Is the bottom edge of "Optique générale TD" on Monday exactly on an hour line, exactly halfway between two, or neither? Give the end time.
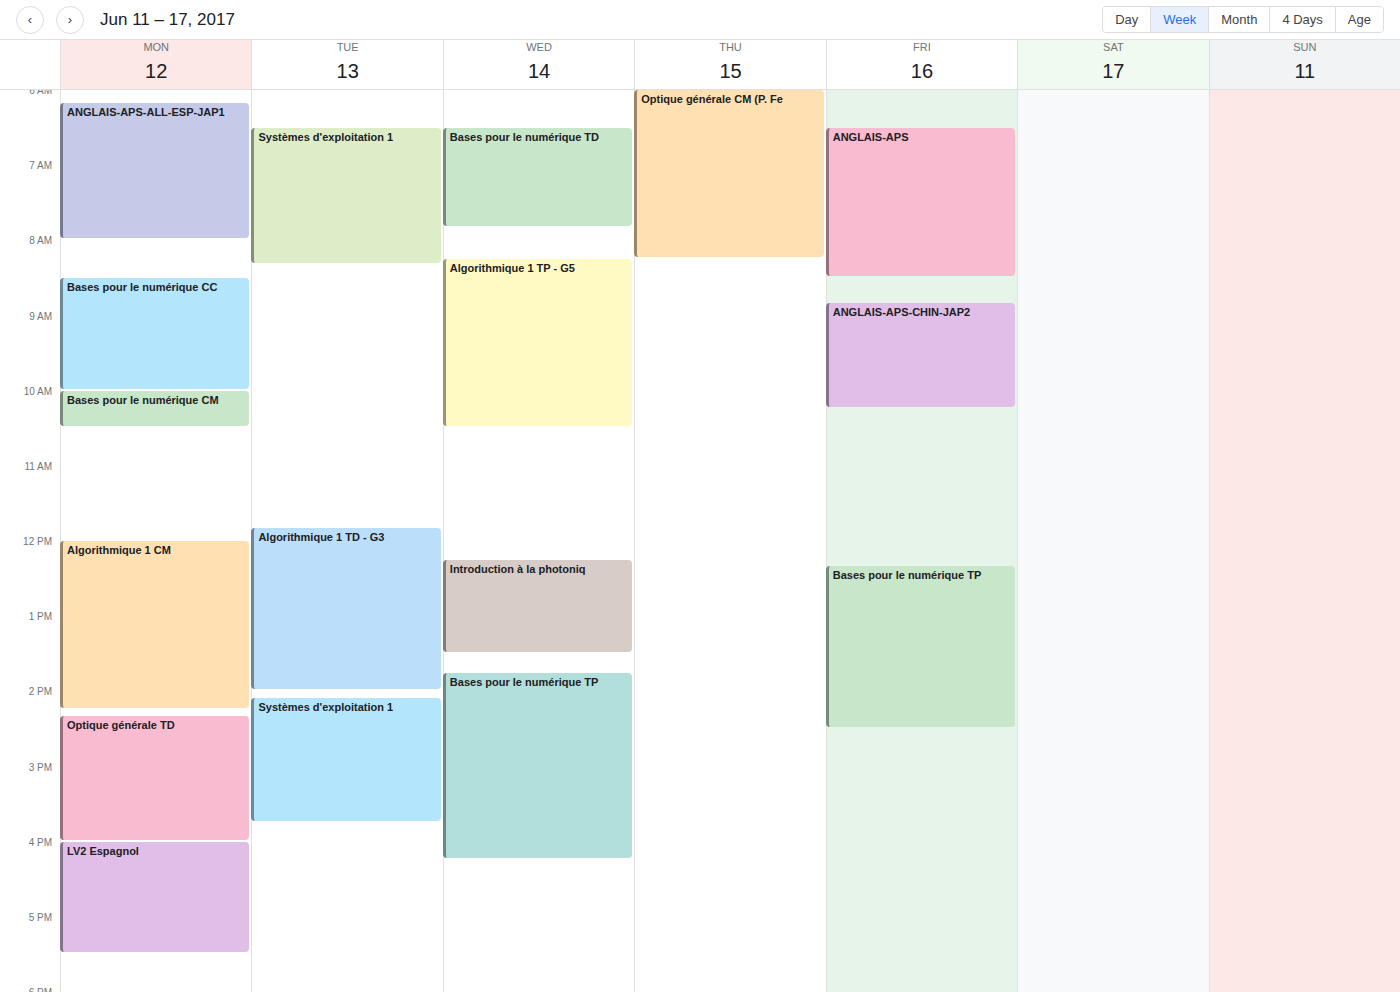
16:00 -- exactly on the 16:00 line.